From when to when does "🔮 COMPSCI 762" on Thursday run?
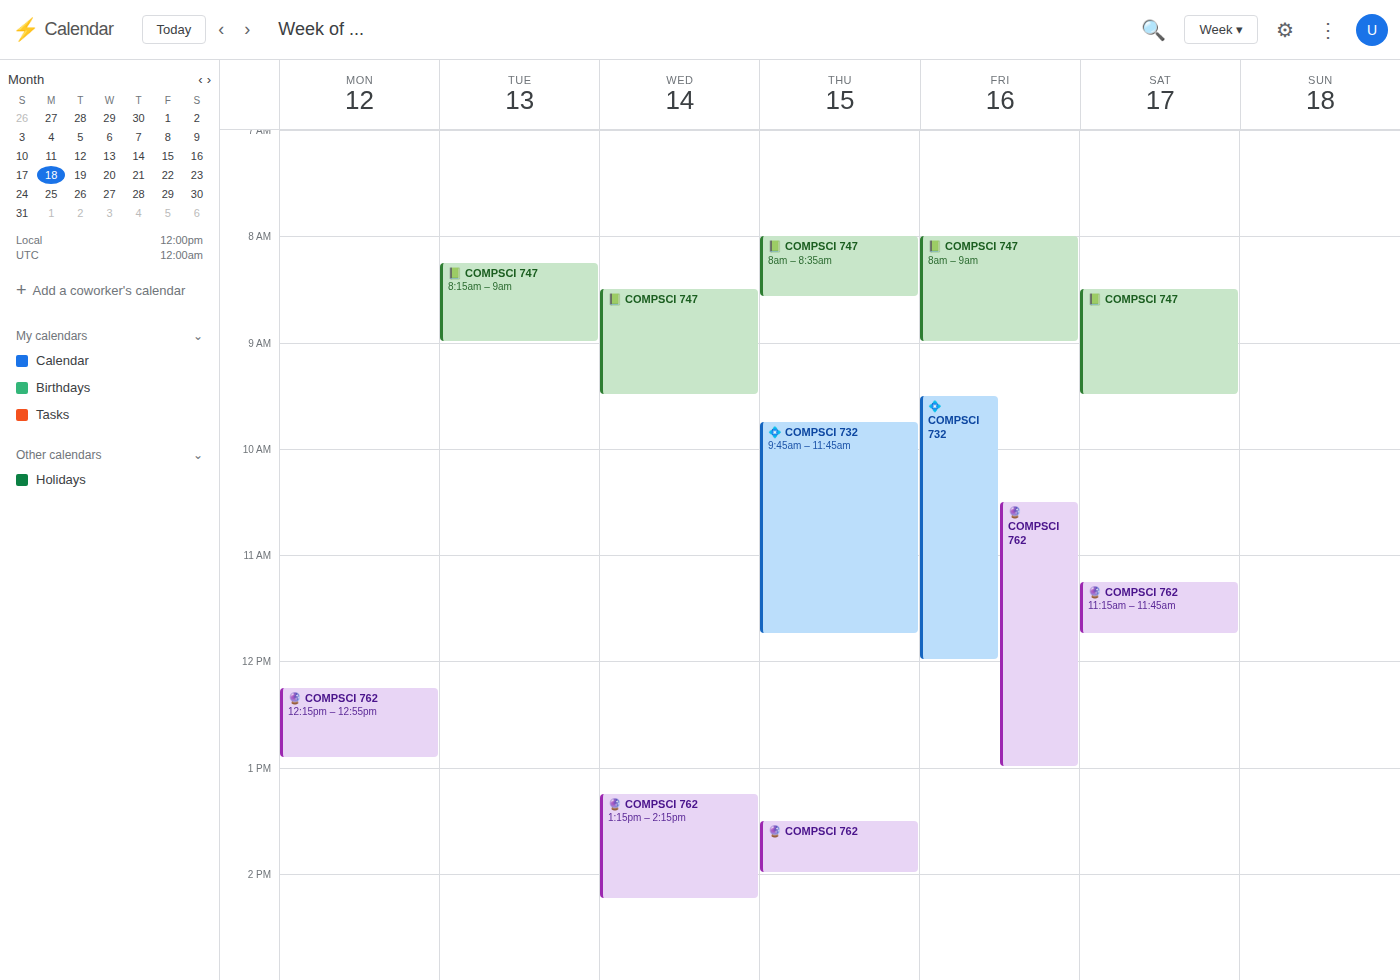
1:30 PM to 2:00 PM